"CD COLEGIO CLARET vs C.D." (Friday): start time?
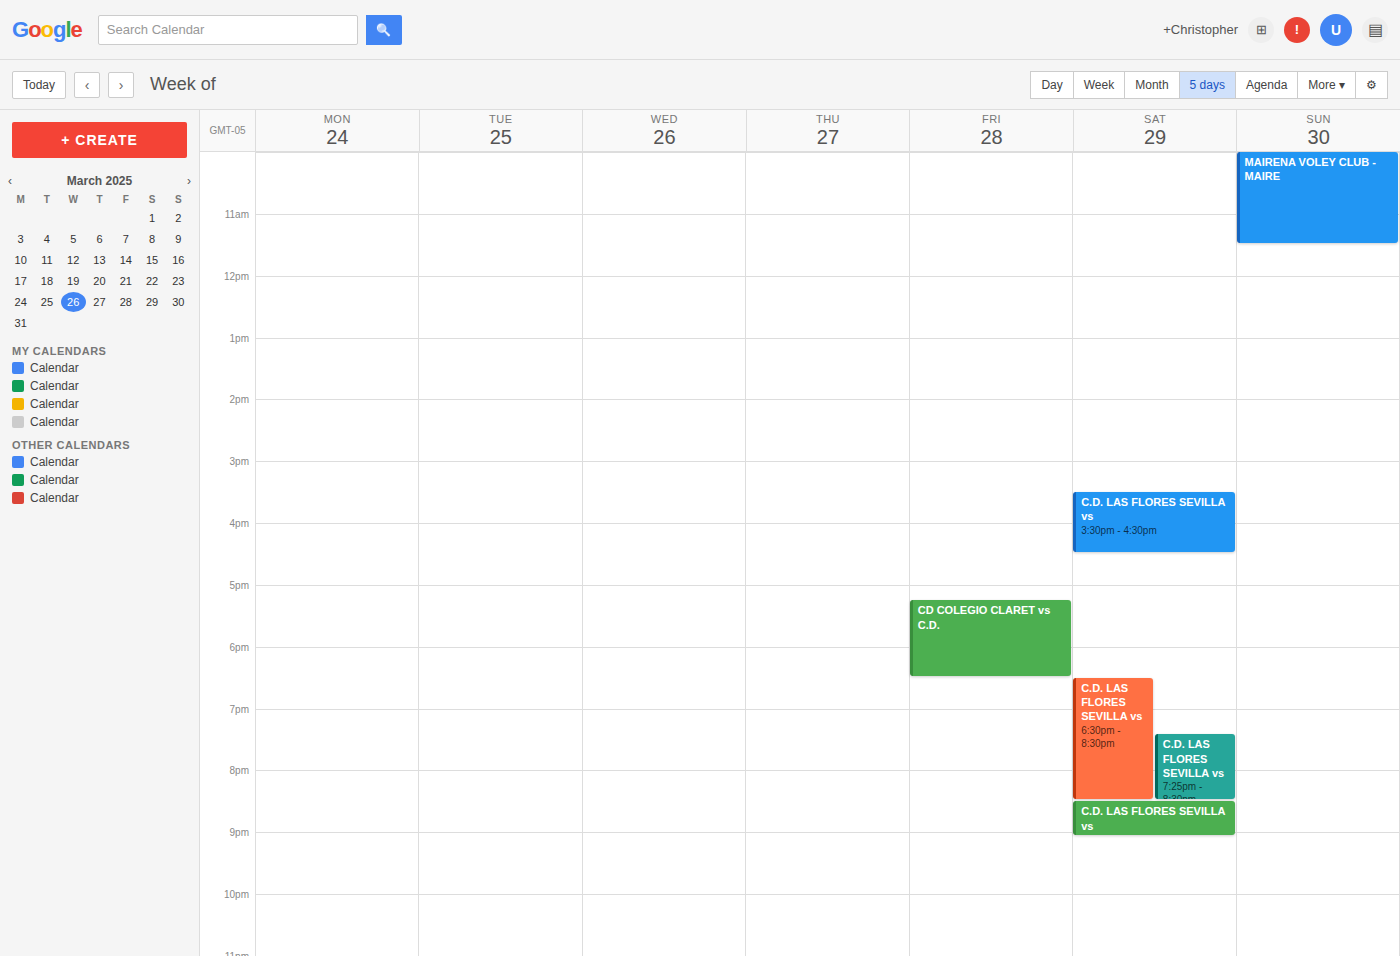
5:15 PM